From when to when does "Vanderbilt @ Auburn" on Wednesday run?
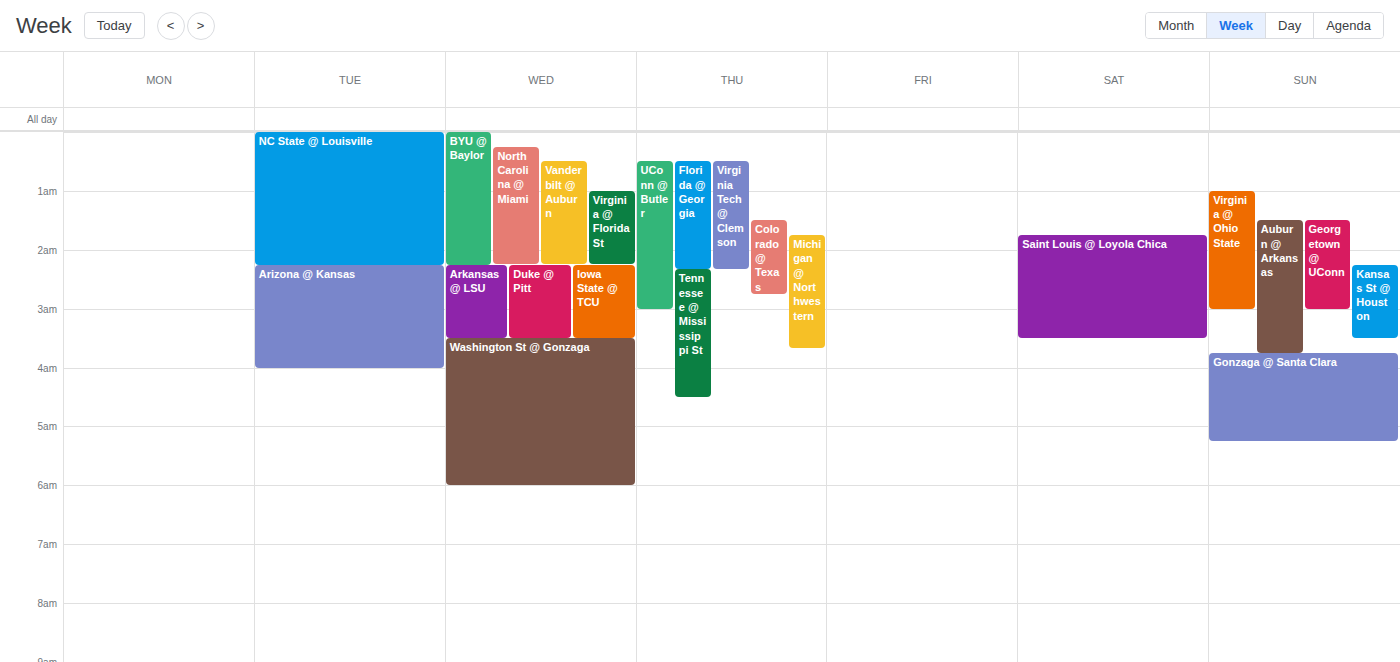
12:30 AM to 2:15 AM